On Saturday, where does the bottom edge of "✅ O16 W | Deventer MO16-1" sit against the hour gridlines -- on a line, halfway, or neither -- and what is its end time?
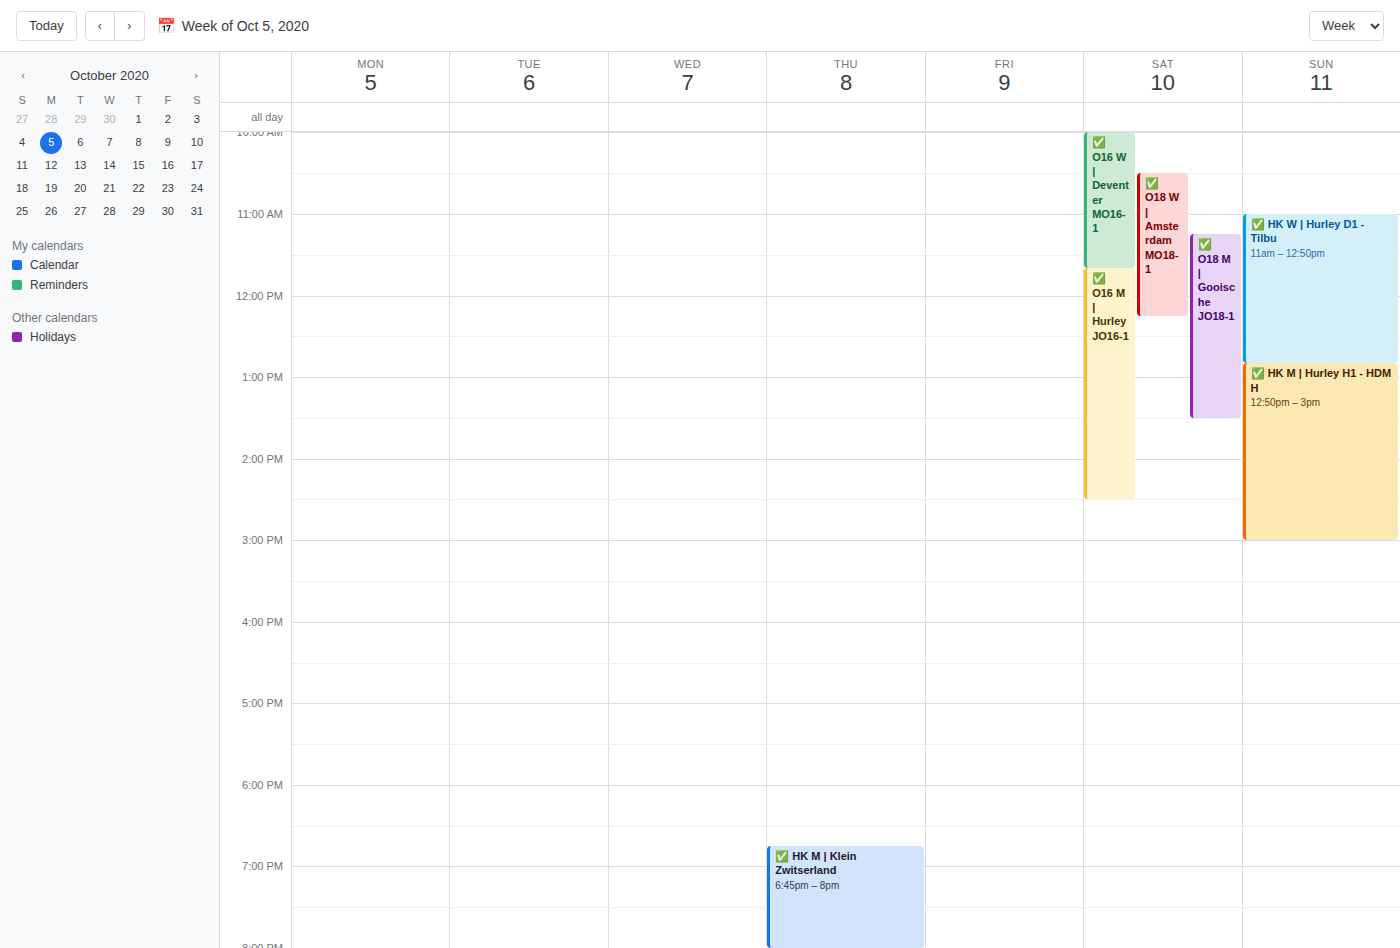
11:40 AM -- neither: 40 minutes below the 11 AM line and 20 minutes above the 12 PM line.